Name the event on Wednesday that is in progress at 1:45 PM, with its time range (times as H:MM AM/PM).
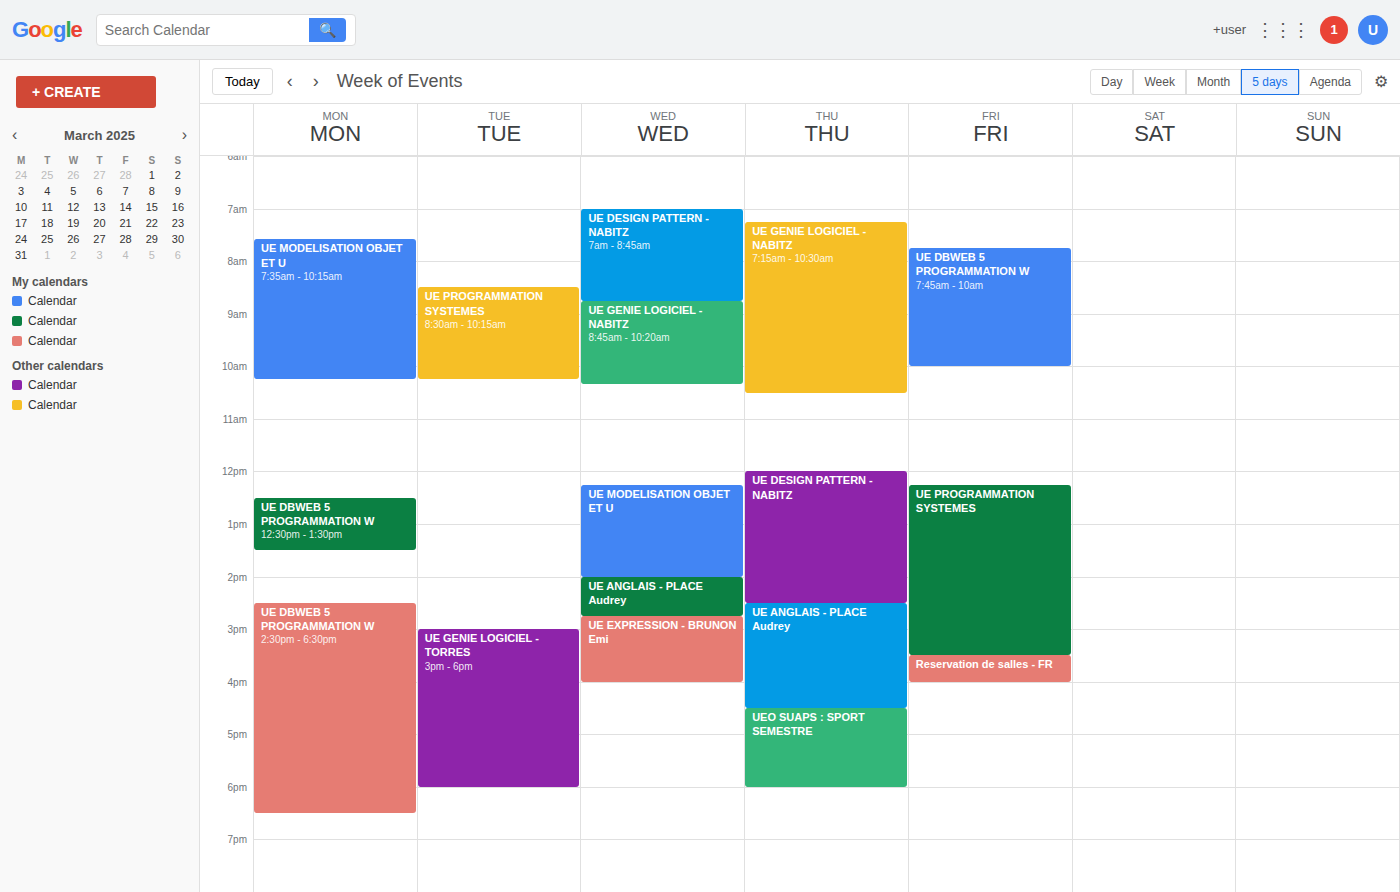
"UE MODELISATION OBJET ET U", 12:15 PM to 2:00 PM